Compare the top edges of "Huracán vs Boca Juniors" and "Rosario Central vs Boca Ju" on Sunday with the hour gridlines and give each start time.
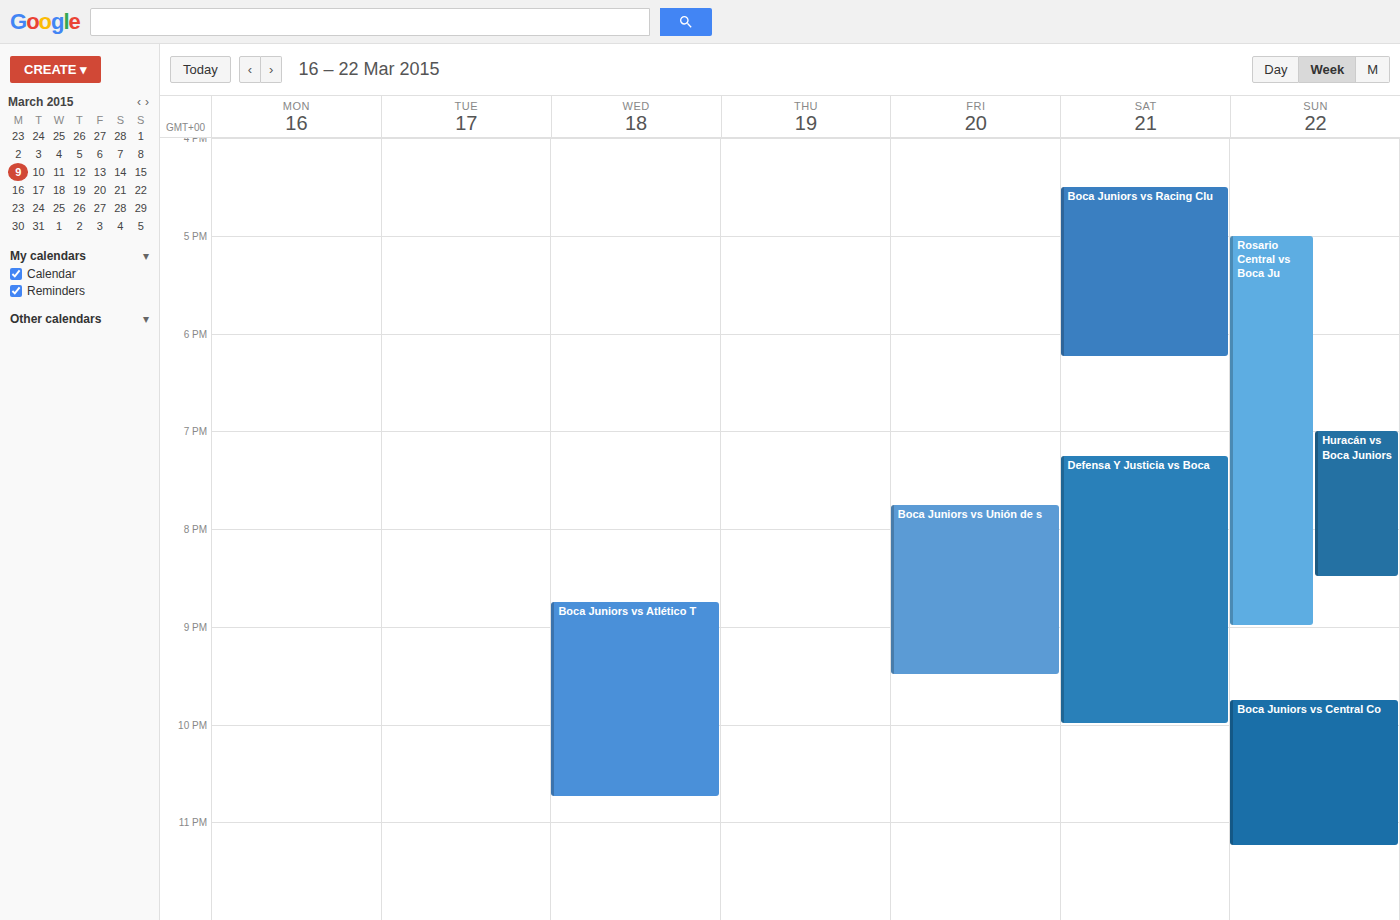
"Huracán vs Boca Juniors": 7:00 PM, exactly on the 7 PM line. "Rosario Central vs Boca Ju": 5:00 PM, exactly on the 5 PM line.